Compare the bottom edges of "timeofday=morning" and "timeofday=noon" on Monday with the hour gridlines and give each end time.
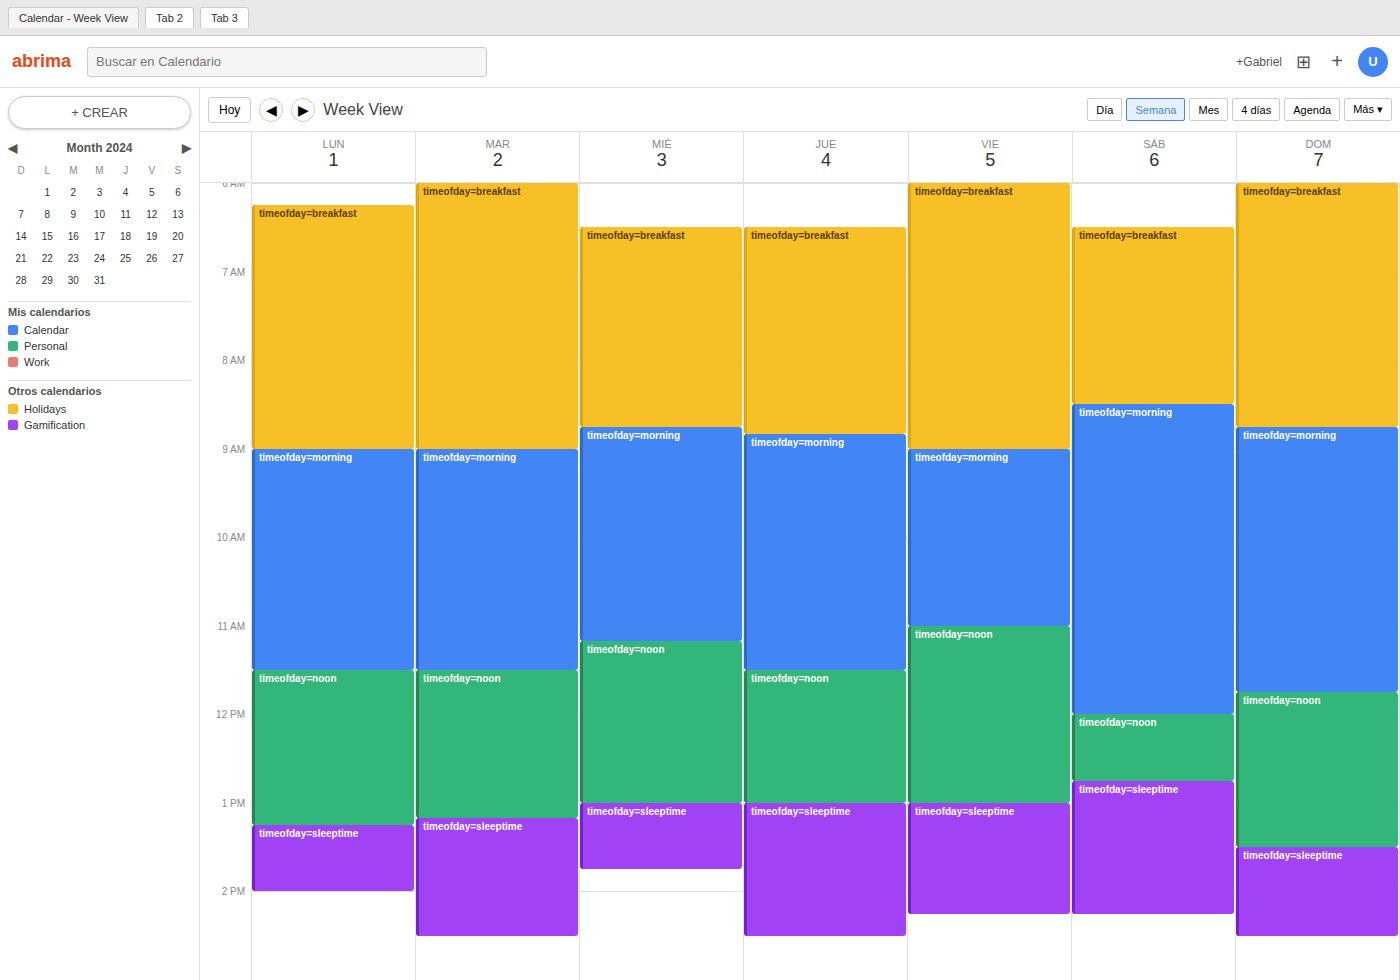
"timeofday=morning": 11:30 AM, halfway between the 11 AM and 12 PM lines. "timeofday=noon": 1:15 PM, neither: a quarter of the way from the 1 PM line to the 2 PM line.